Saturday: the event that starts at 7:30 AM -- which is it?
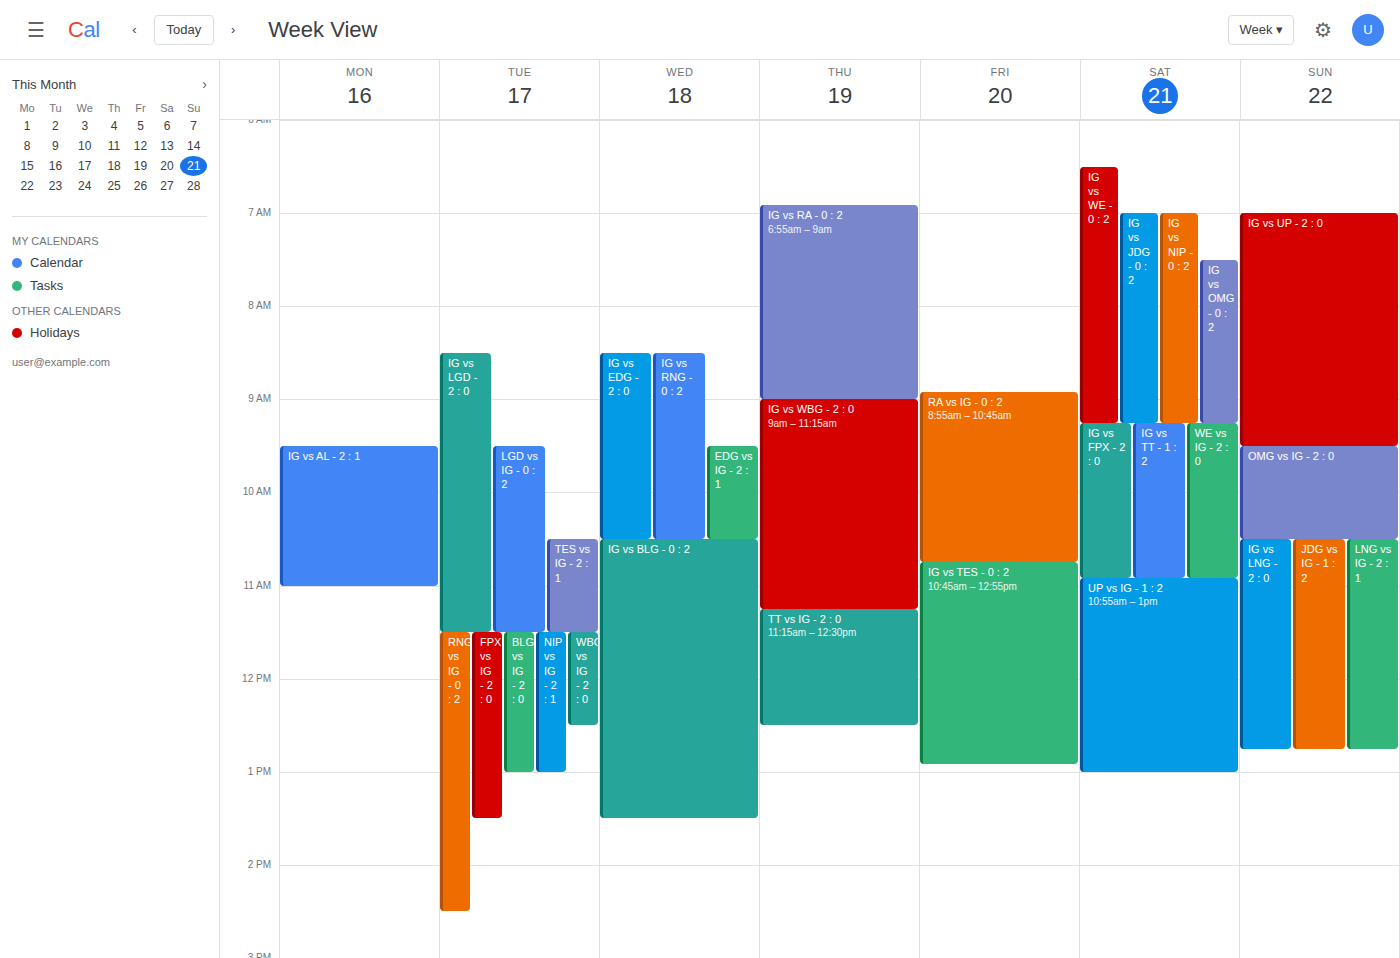
"IG vs OMG - 0 : 2"